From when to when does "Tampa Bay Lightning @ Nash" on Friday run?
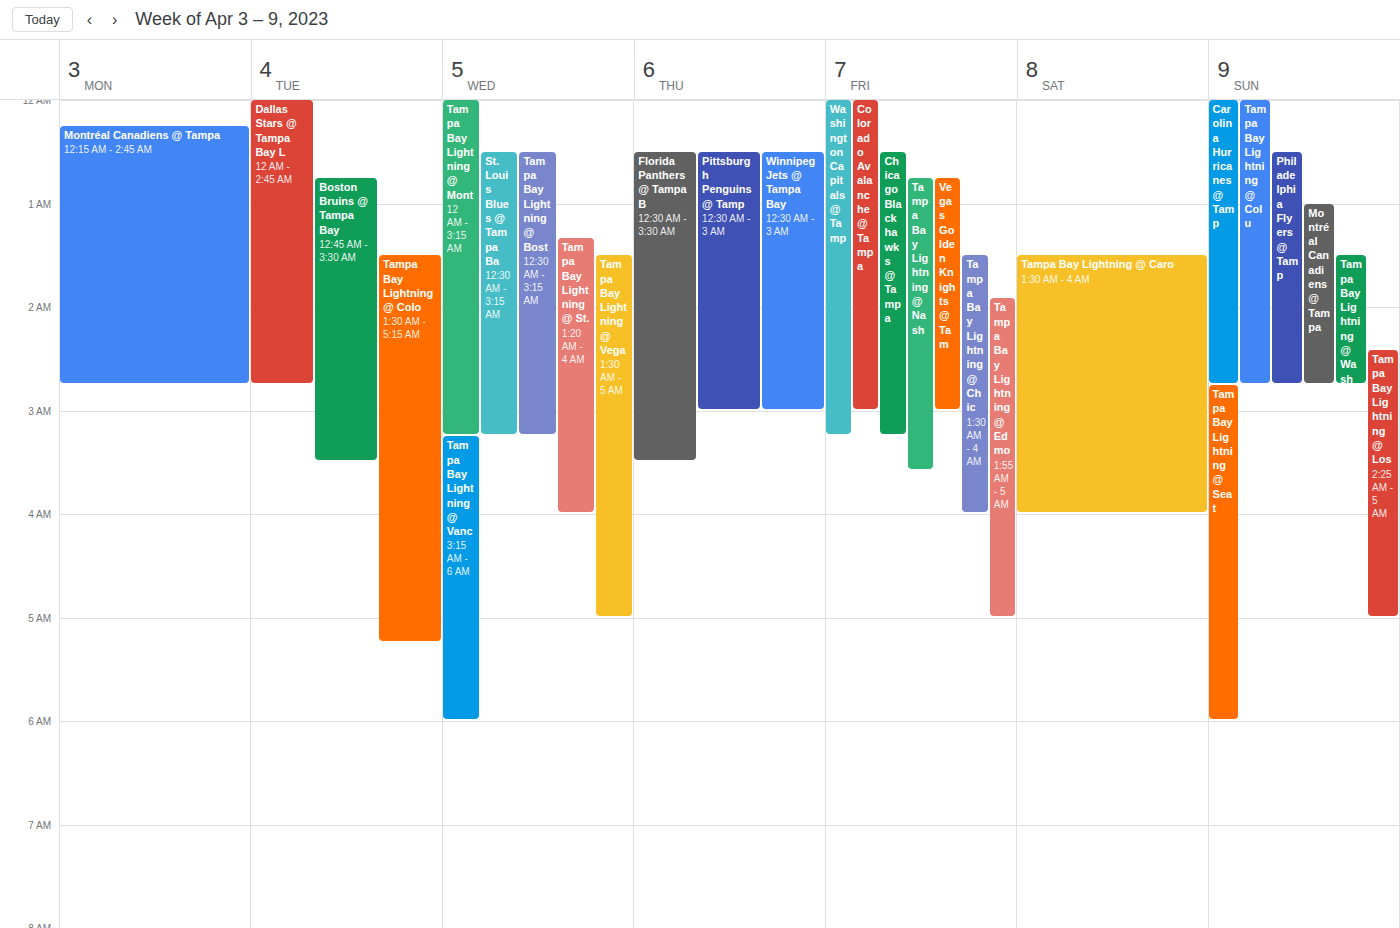
12:45 AM to 3:35 AM